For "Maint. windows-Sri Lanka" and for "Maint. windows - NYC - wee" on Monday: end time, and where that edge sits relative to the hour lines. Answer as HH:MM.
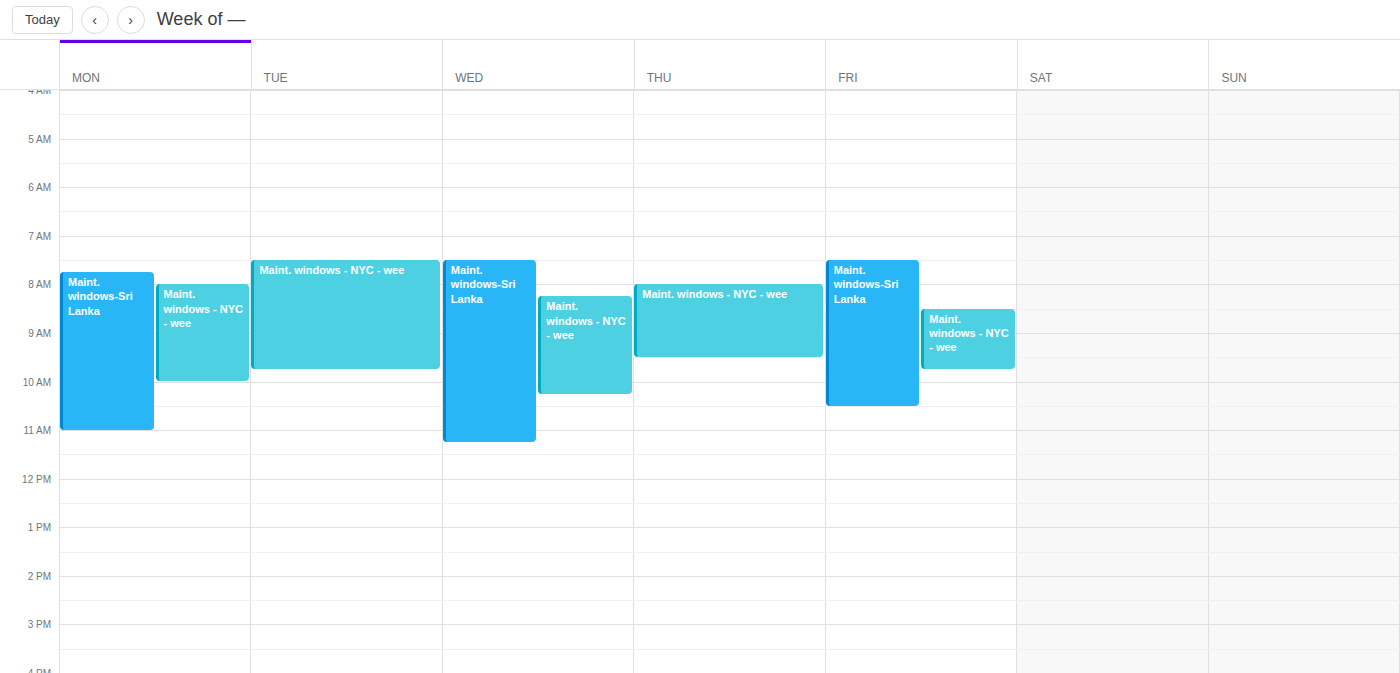
"Maint. windows-Sri Lanka": 11:00, exactly on the 11:00 line. "Maint. windows - NYC - wee": 10:00, exactly on the 10:00 line.